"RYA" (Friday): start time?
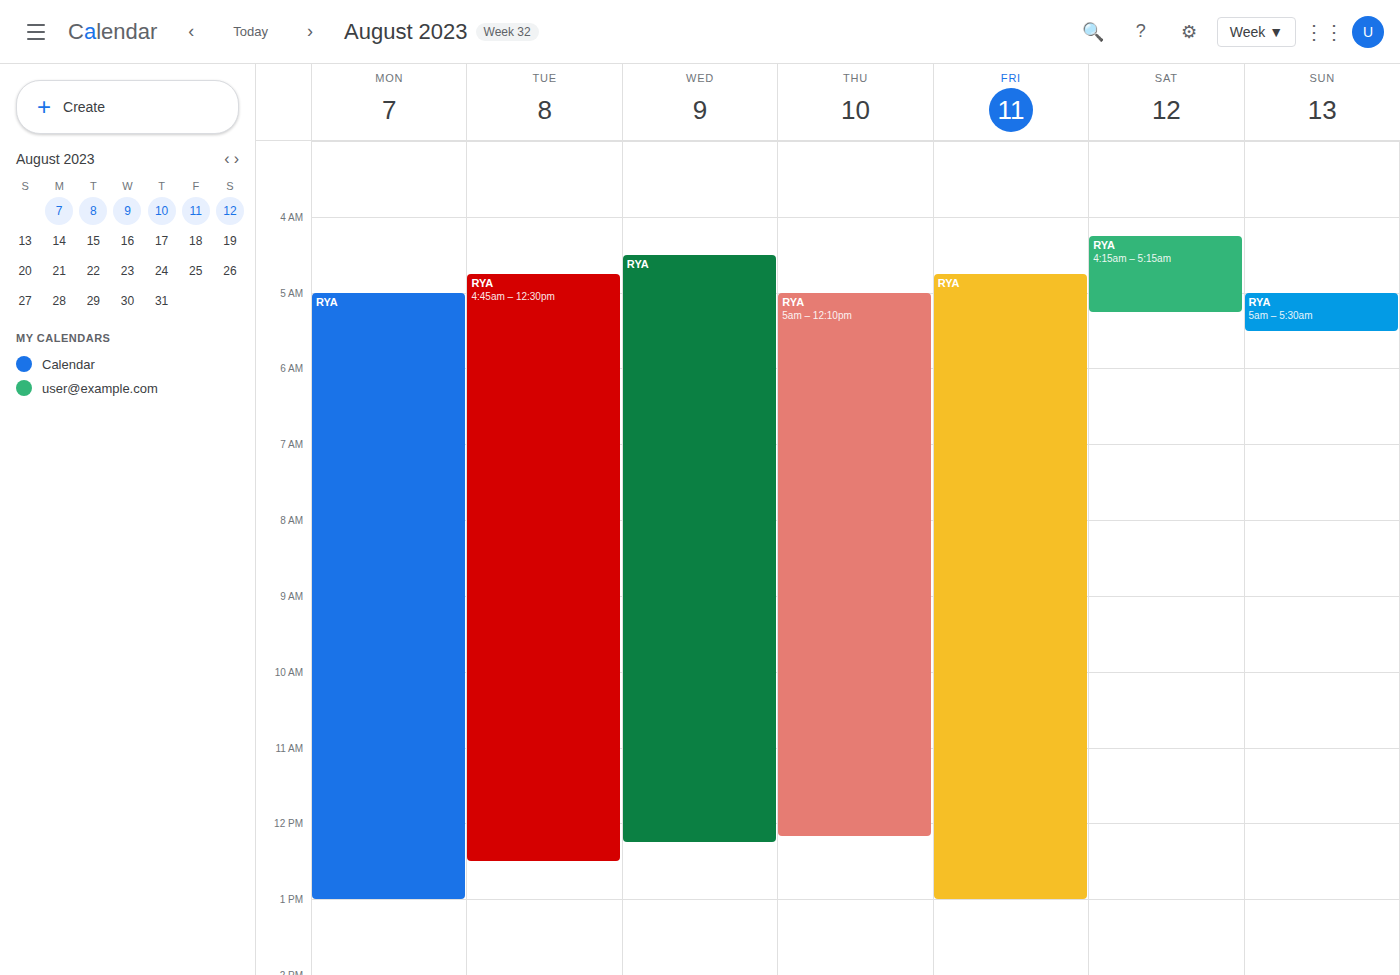
4:45 AM